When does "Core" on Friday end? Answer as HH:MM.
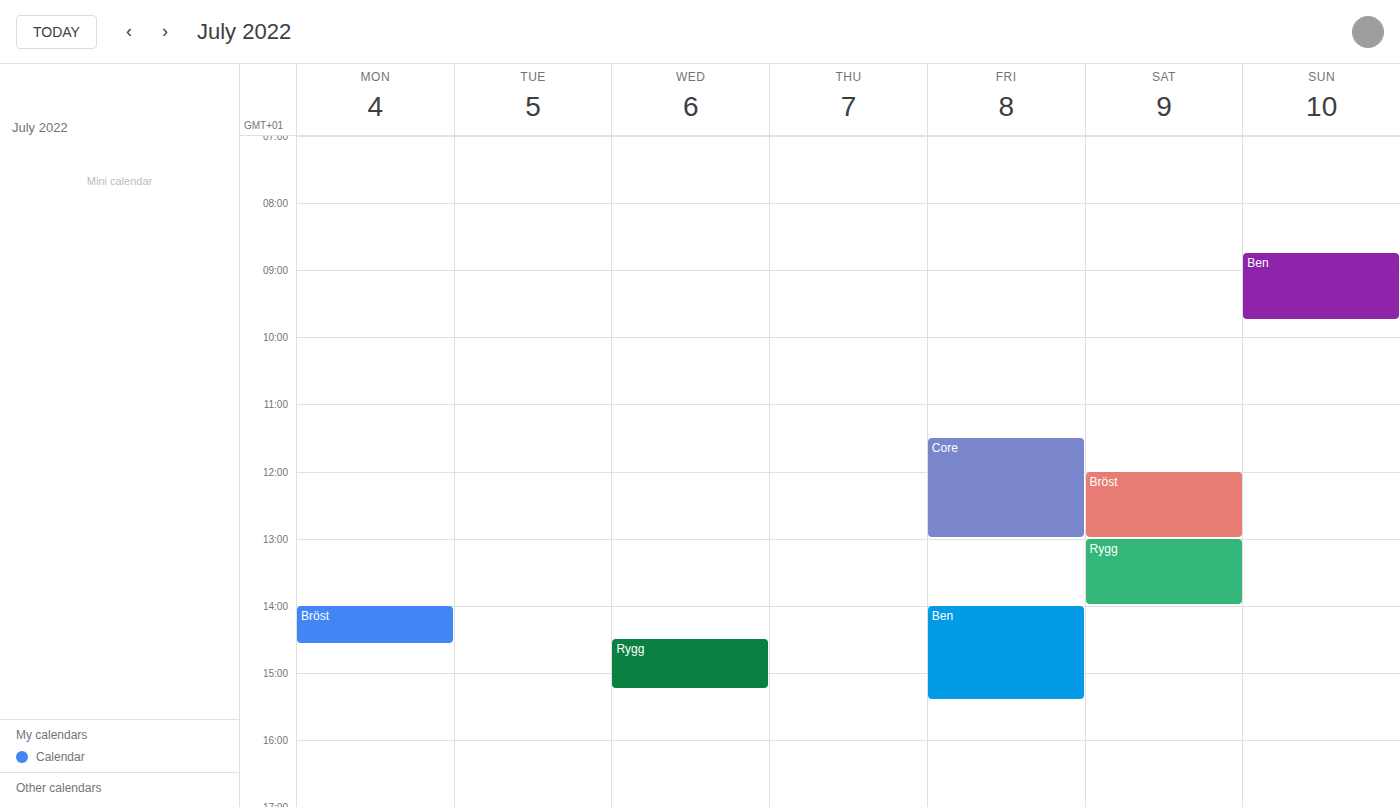
13:00